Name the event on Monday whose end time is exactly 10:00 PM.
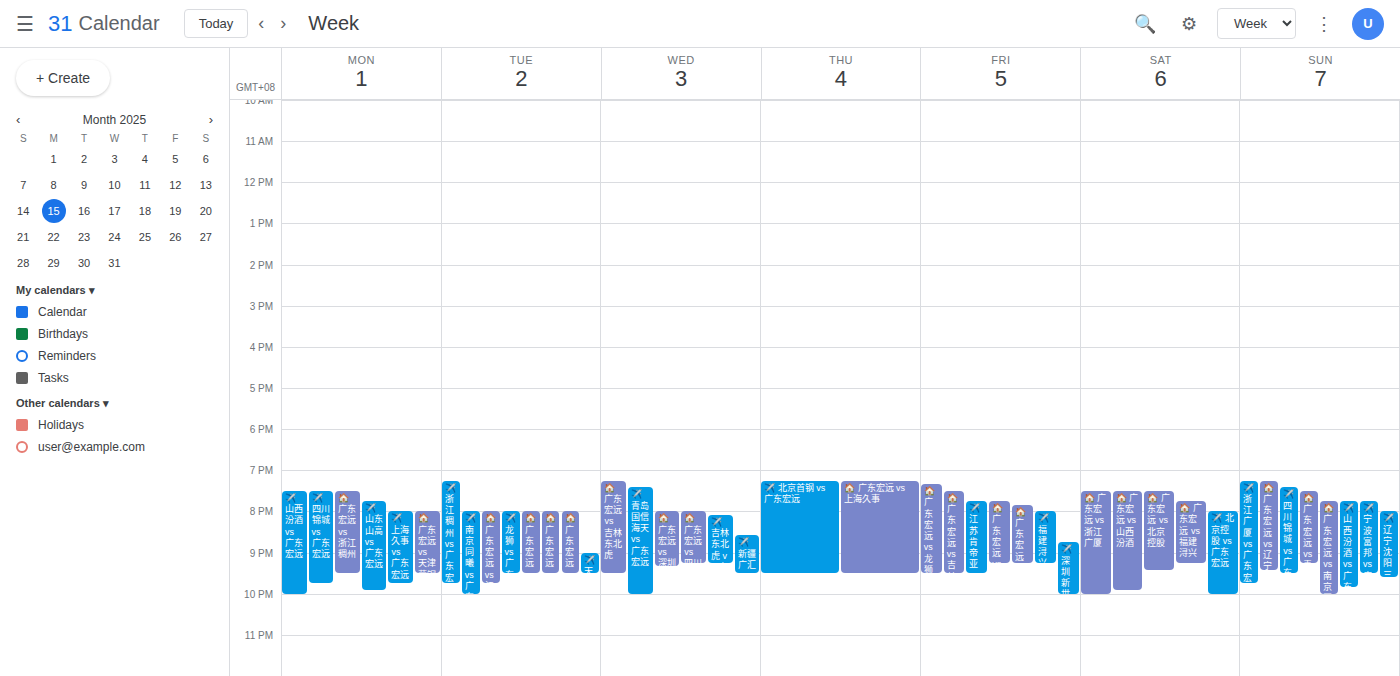
"✈️ 山西汾酒 vs 广东宏远"